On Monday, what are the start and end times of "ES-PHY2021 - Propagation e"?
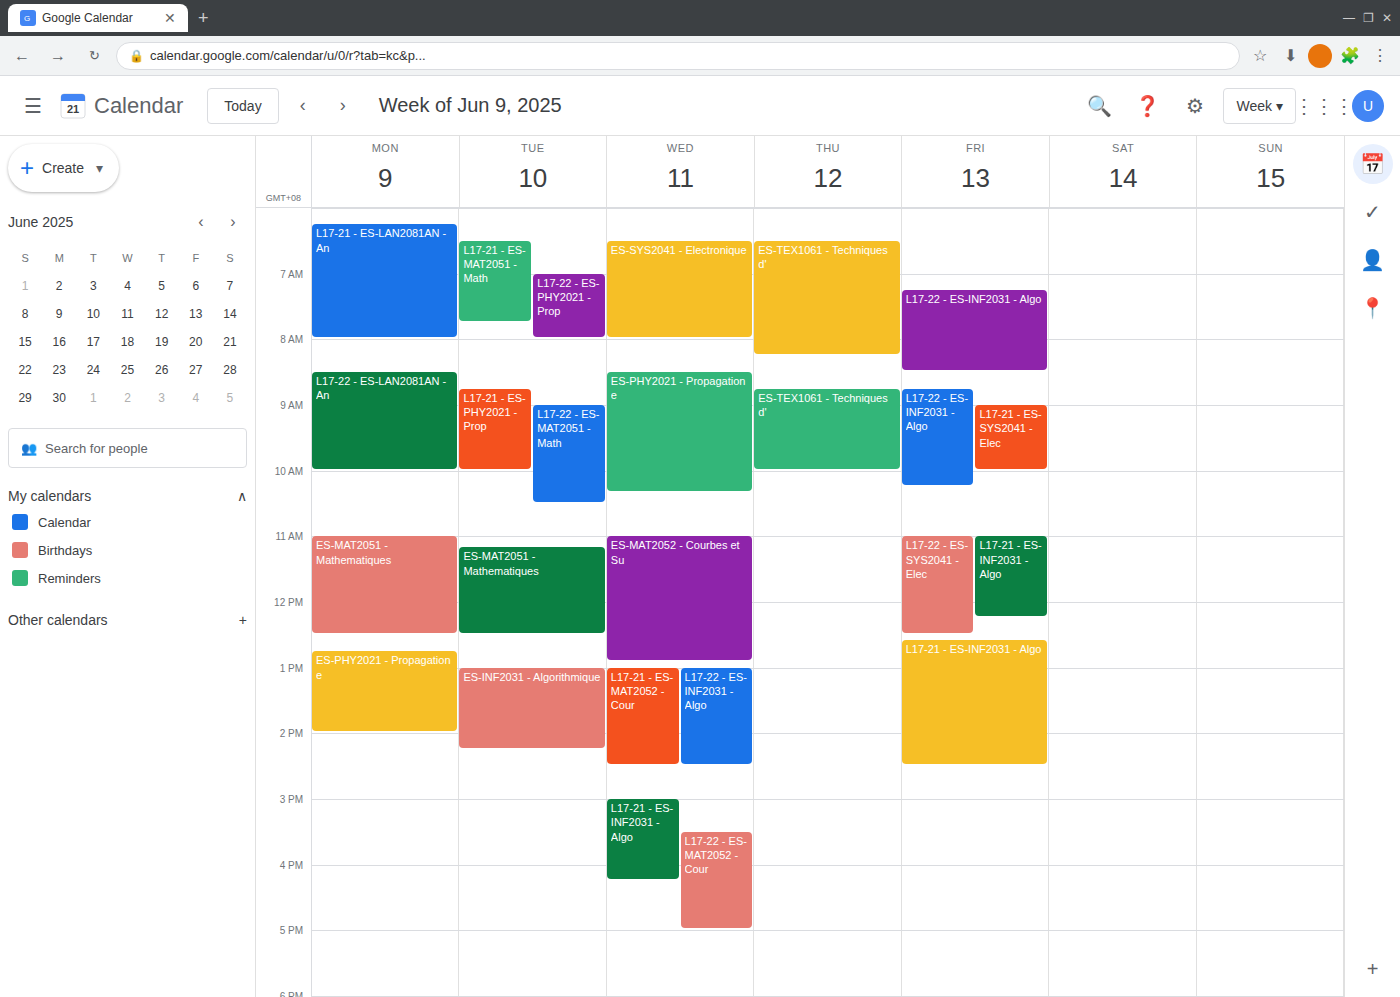
12:45 PM to 2:00 PM